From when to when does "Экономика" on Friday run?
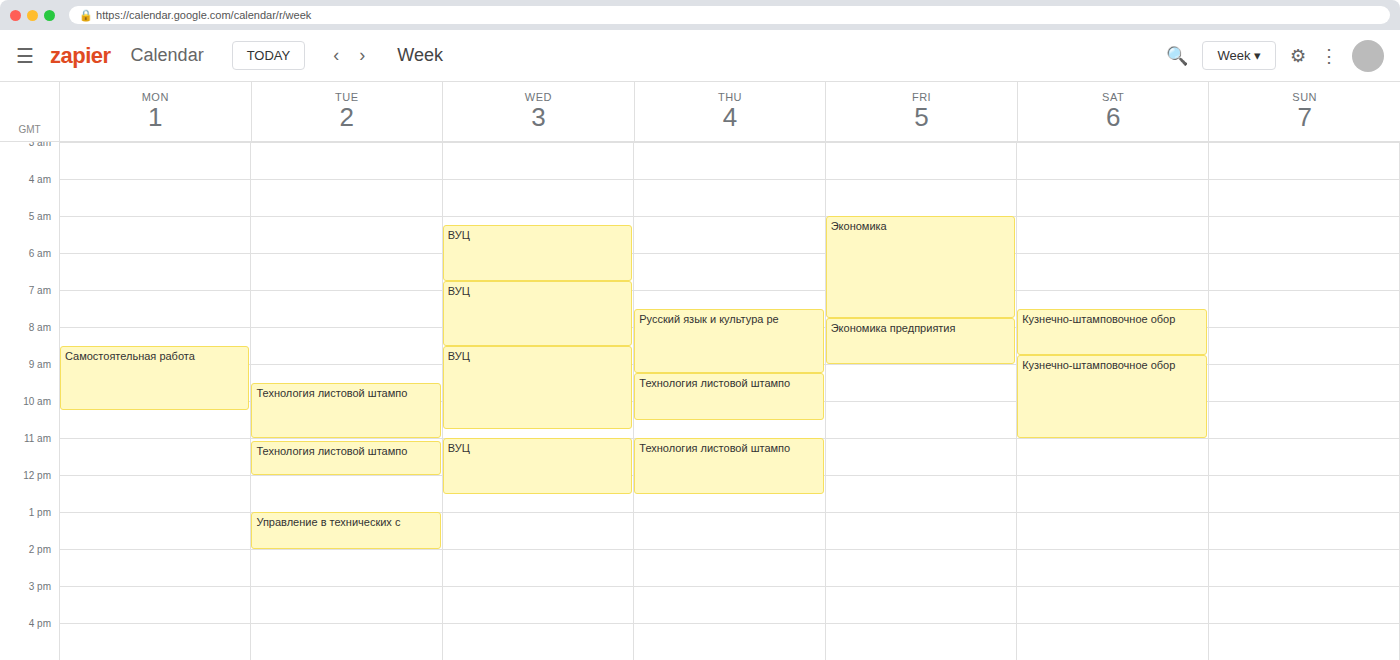
5:00 AM to 7:45 AM